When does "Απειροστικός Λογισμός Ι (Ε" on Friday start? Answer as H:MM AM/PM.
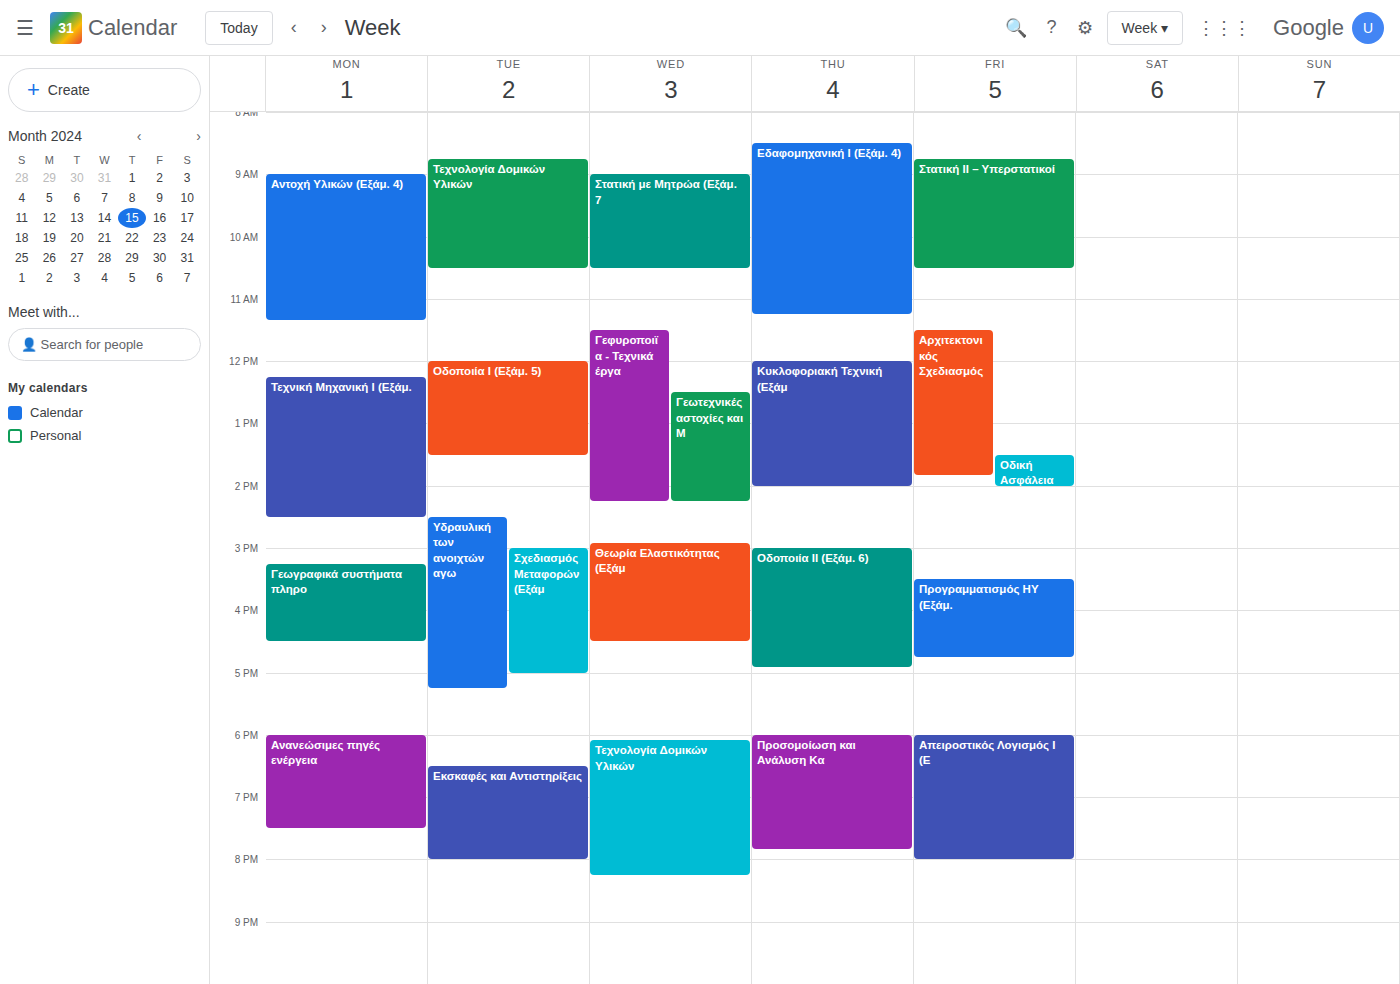
6:00 PM